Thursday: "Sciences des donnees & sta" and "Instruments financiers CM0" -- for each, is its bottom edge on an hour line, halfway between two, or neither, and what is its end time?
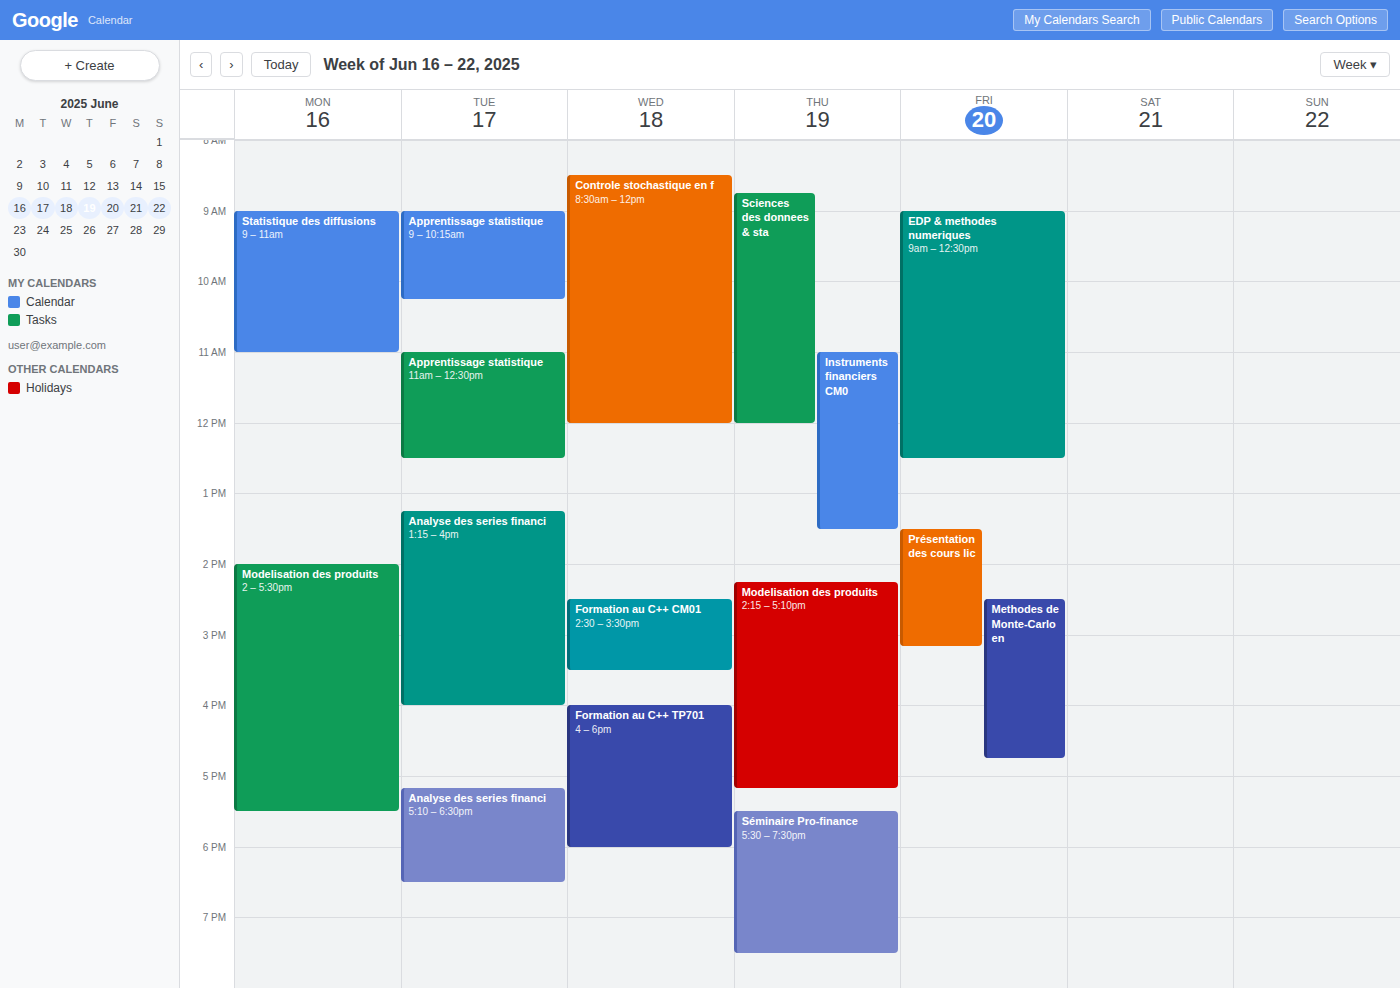
"Sciences des donnees & sta": 12:00, exactly on the 12:00 line. "Instruments financiers CM0": 13:30, halfway between the 13:00 and 14:00 lines.